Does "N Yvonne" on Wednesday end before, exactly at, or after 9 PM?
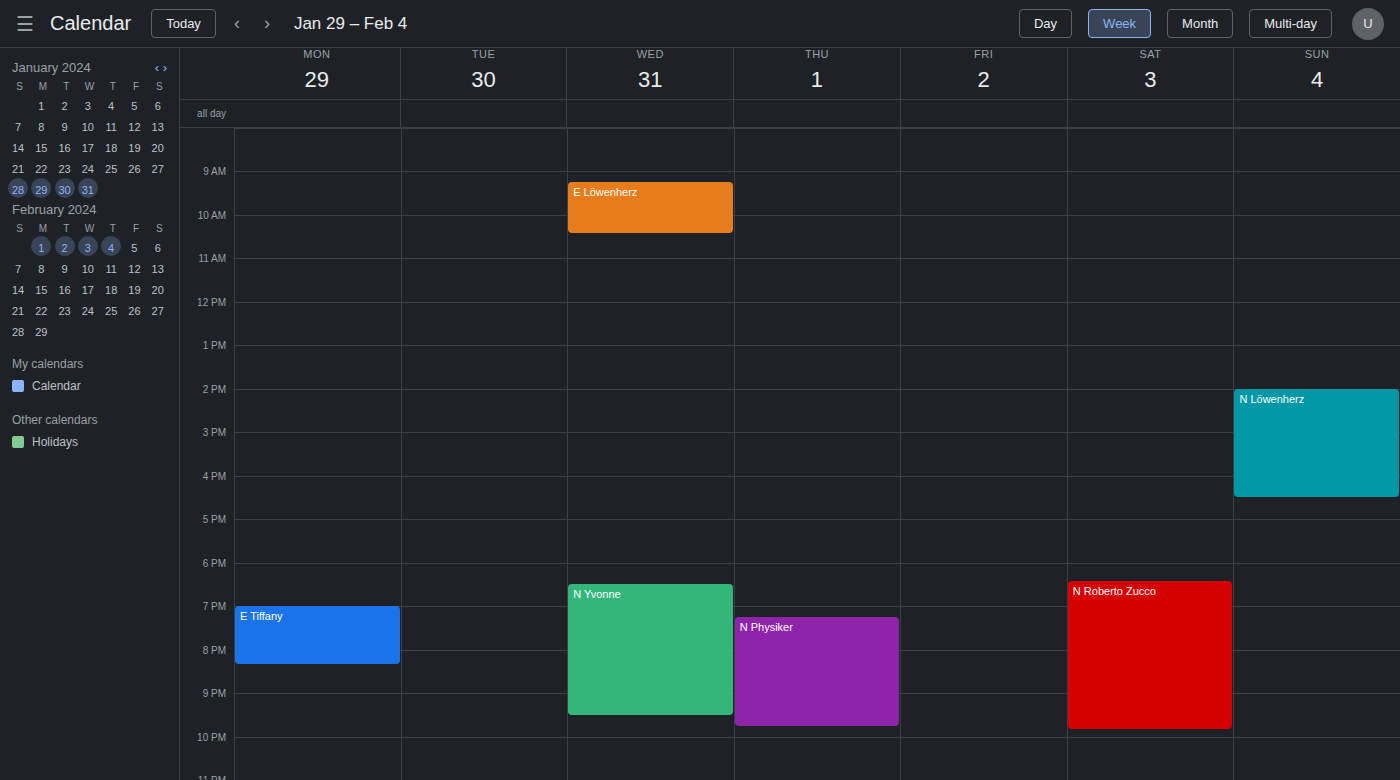
9:30 PM -- after 9 PM, 30 minutes below the 9 PM line.